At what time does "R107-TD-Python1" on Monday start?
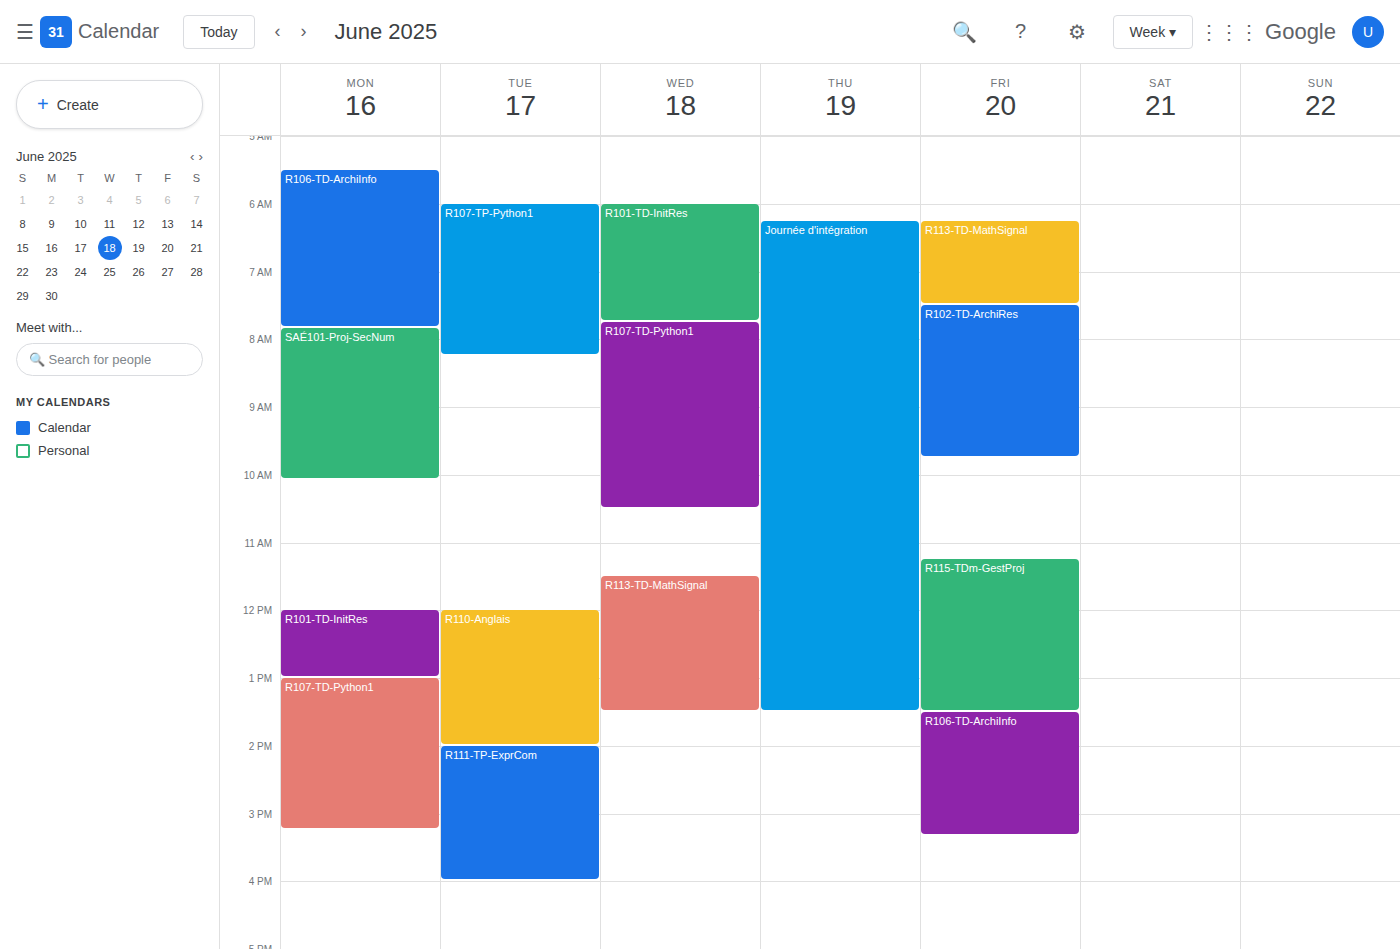
1:00 PM